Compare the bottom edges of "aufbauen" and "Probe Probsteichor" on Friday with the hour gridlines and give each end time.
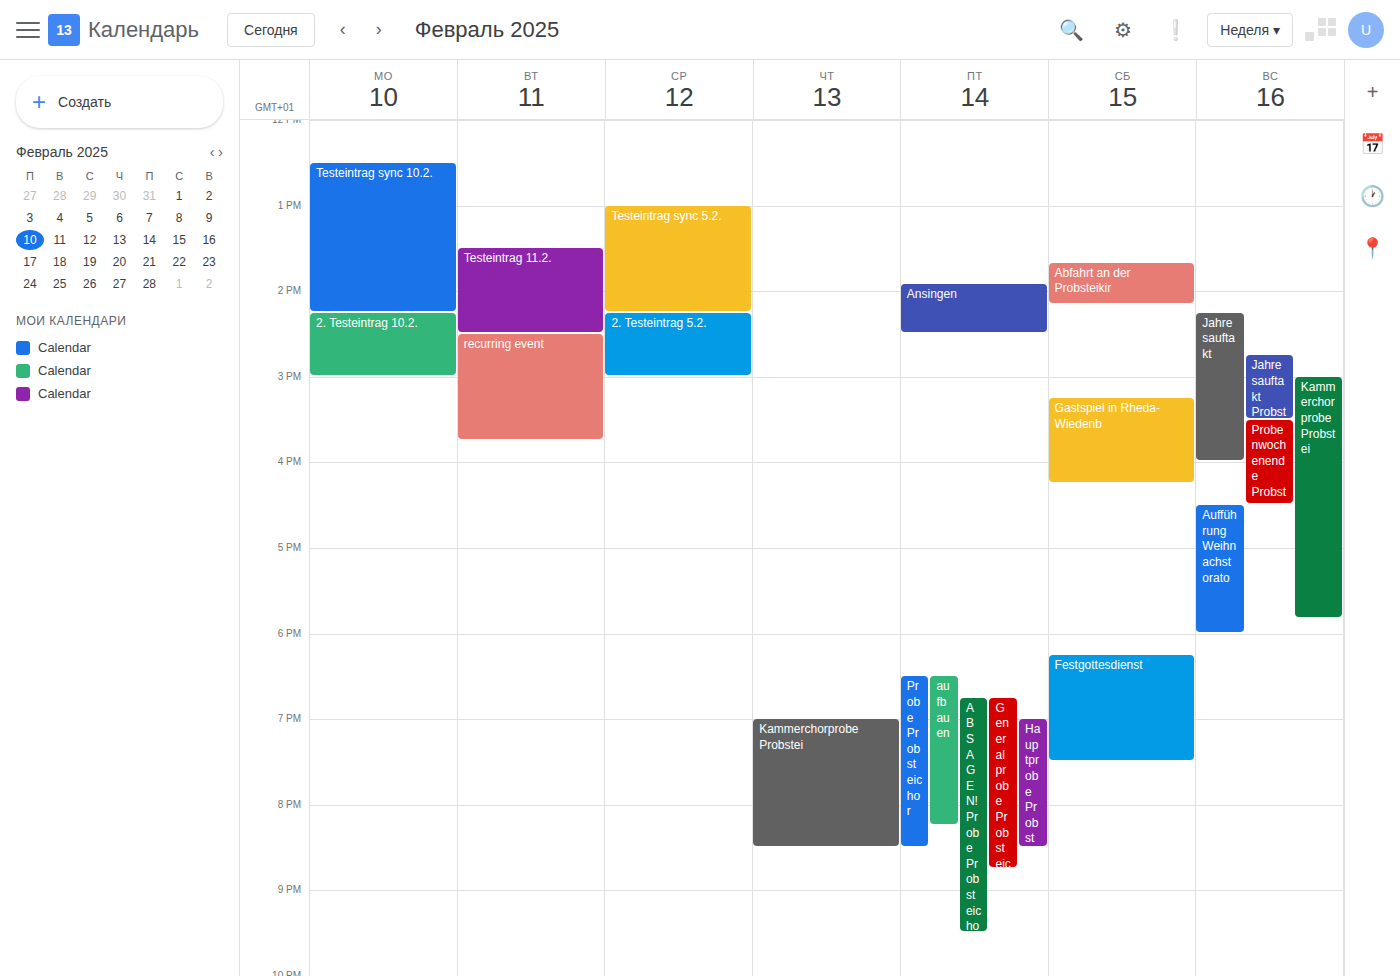
"aufbauen": 8:15 PM, neither: a quarter of the way from the 8 PM line to the 9 PM line. "Probe Probsteichor": 8:30 PM, halfway between the 8 PM and 9 PM lines.